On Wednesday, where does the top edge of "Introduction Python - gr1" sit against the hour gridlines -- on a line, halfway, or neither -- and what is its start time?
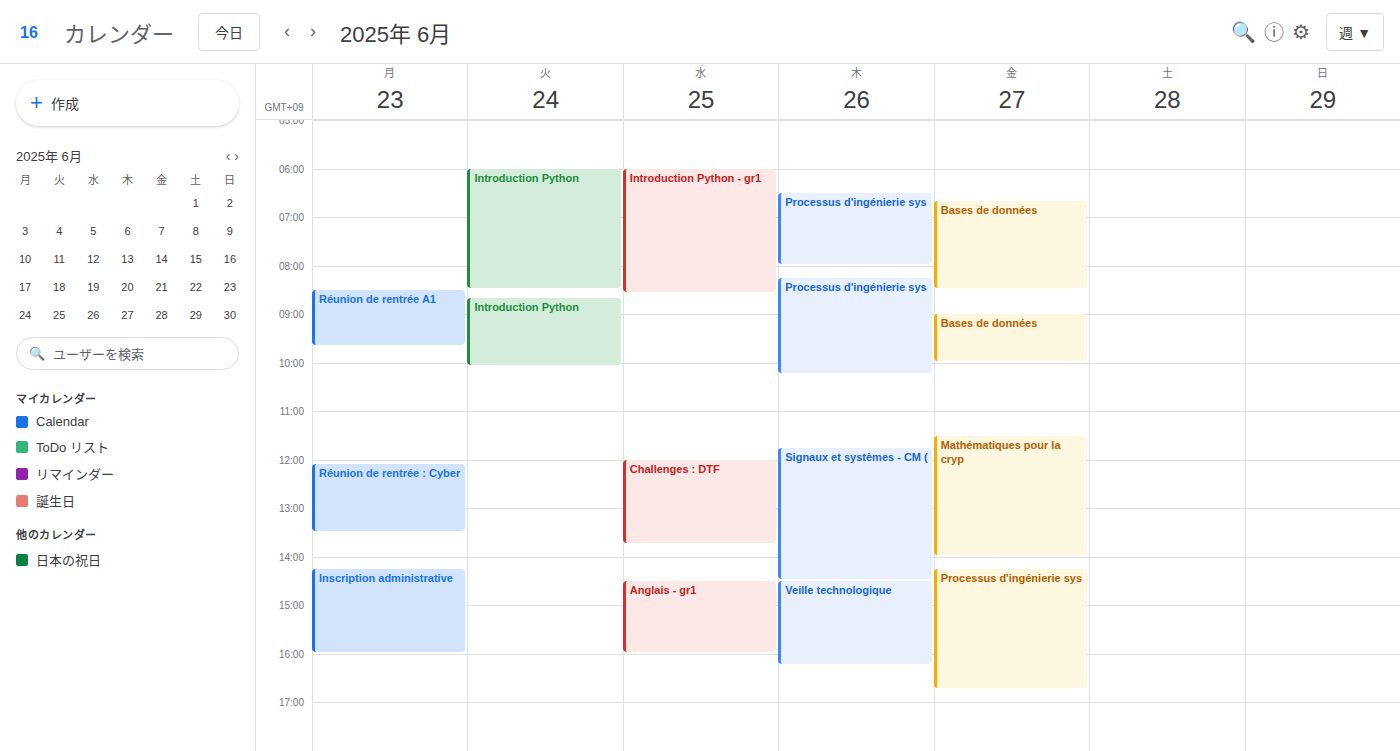
6:00 AM -- exactly on the 6 AM line.